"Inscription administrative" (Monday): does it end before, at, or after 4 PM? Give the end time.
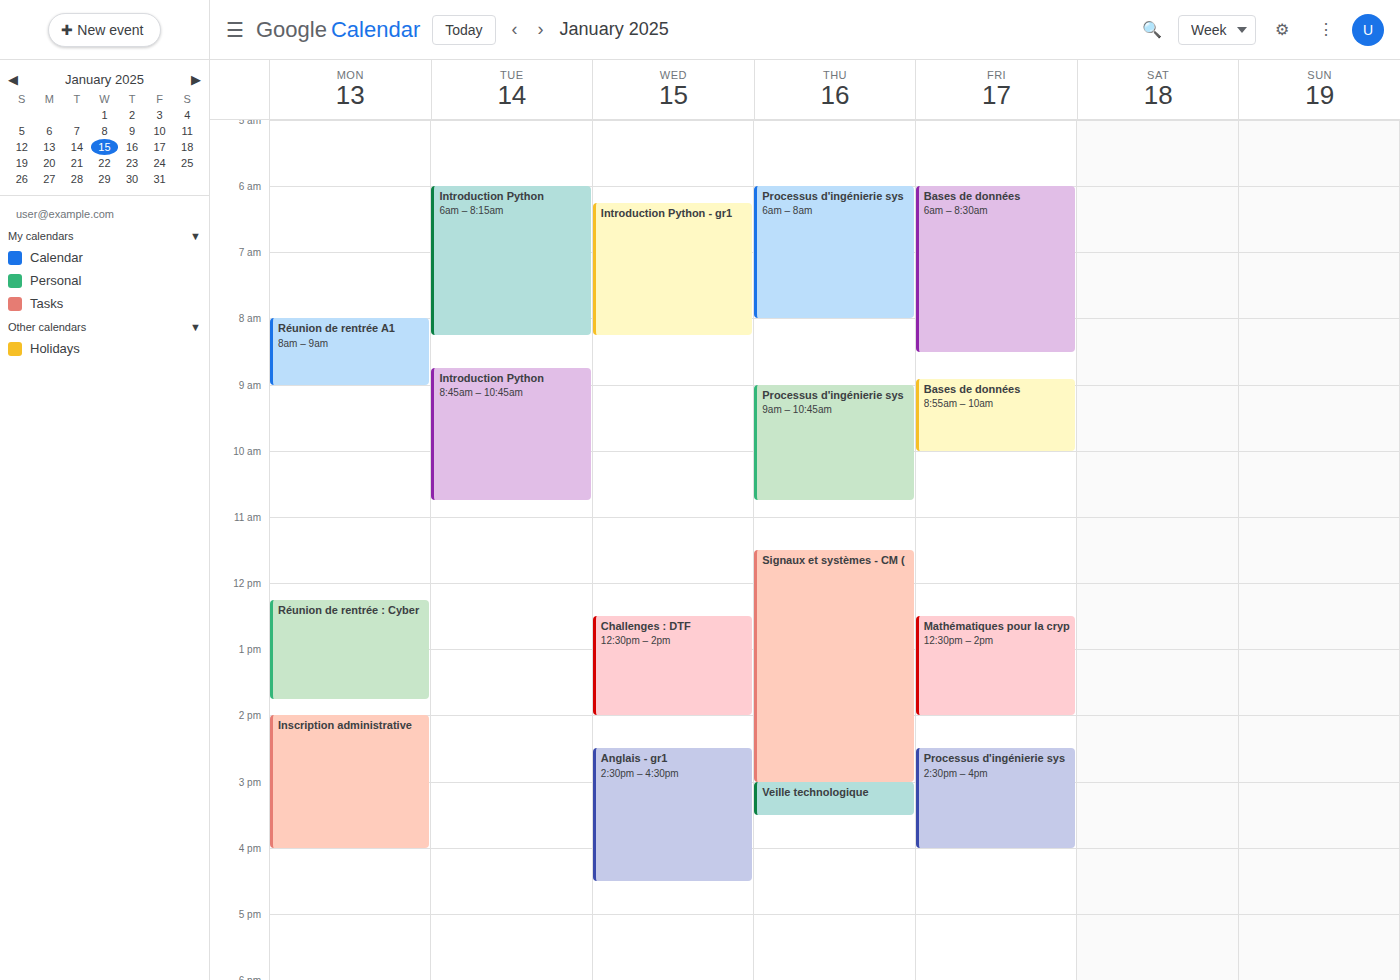
4:00 PM -- exactly at 4 PM, on the 4 PM line.